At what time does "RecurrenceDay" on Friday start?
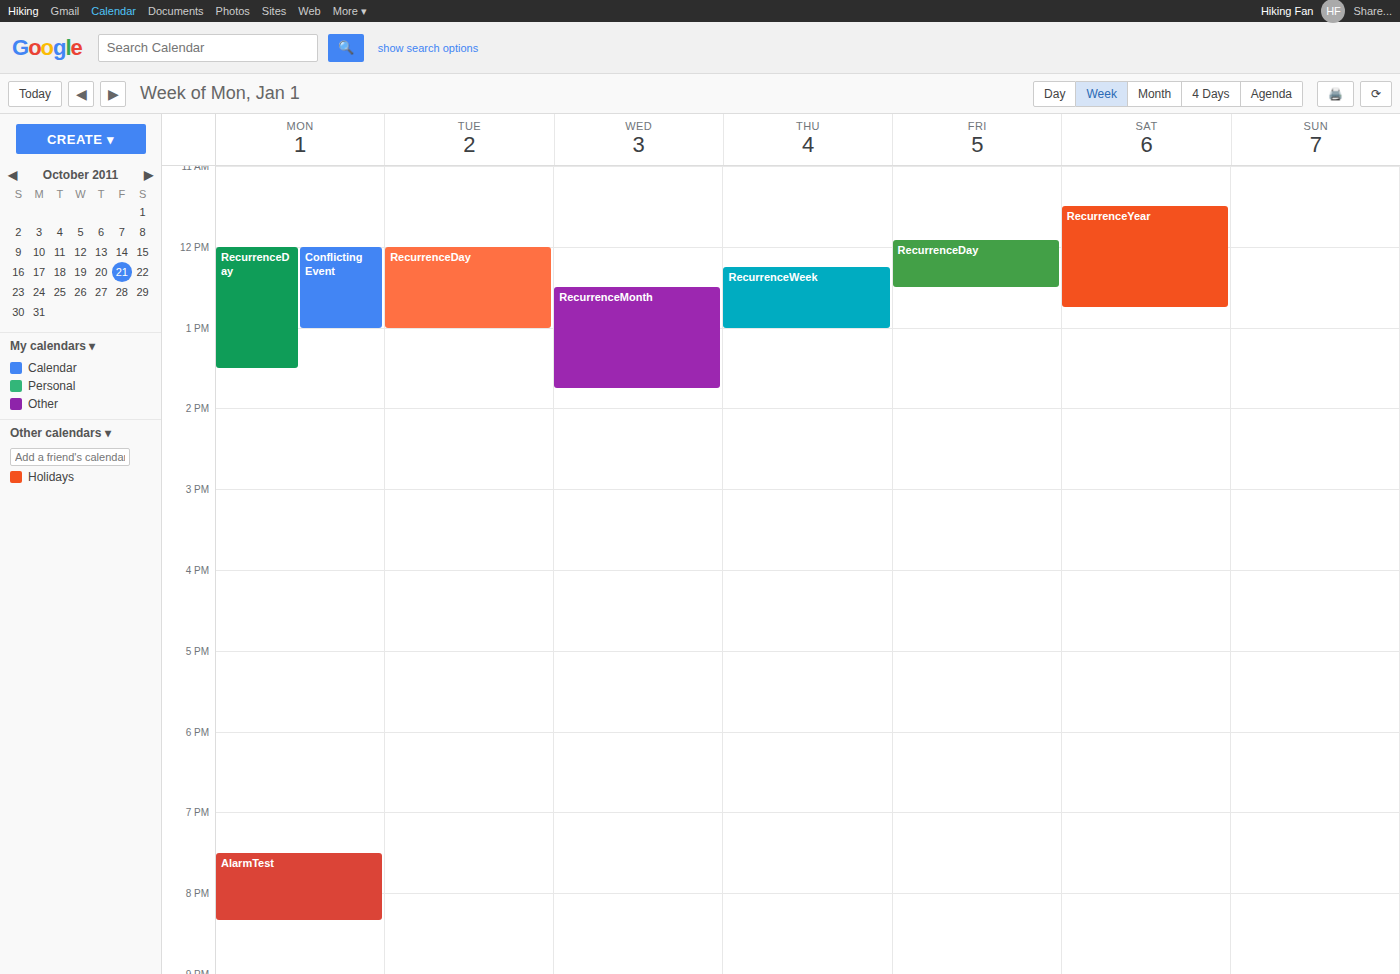
11:55 AM